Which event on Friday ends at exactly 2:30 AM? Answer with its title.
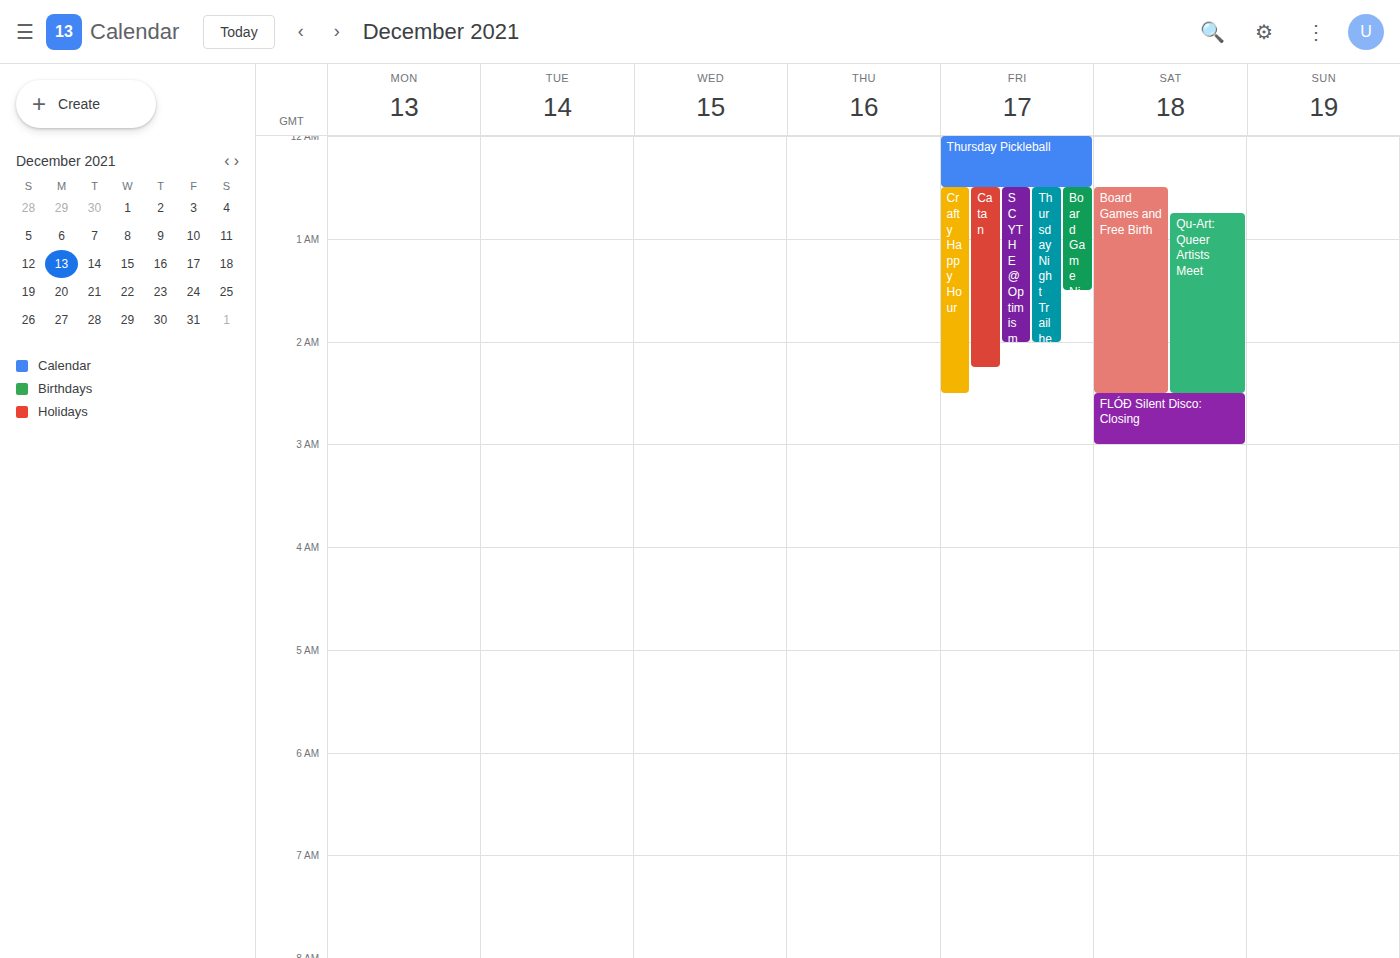
"Crafty Happy Hour"